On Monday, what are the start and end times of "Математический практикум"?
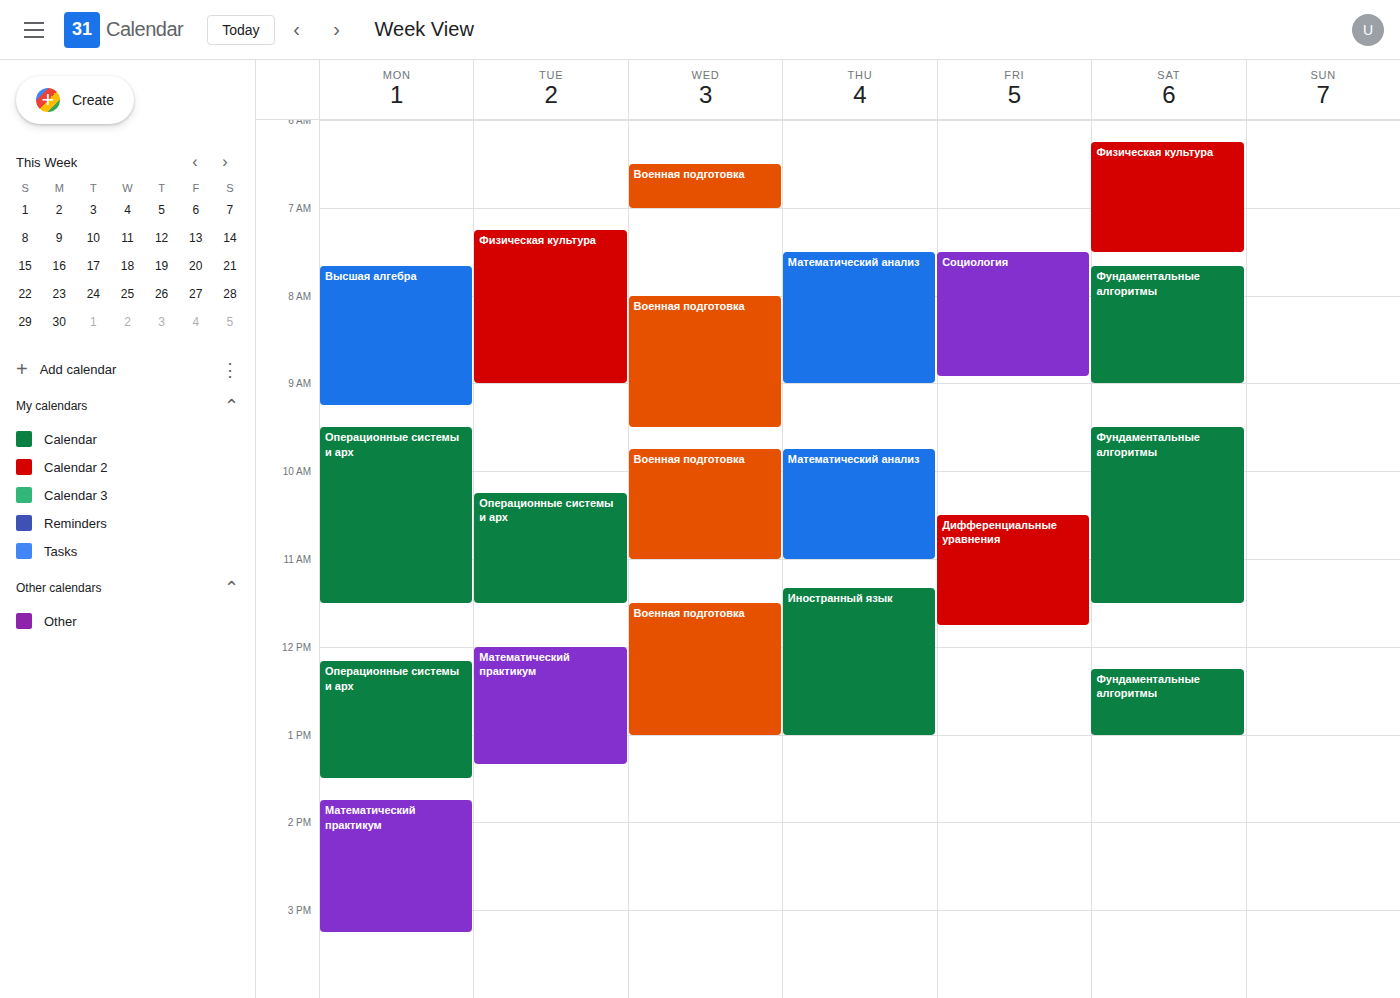
1:45 PM to 3:15 PM